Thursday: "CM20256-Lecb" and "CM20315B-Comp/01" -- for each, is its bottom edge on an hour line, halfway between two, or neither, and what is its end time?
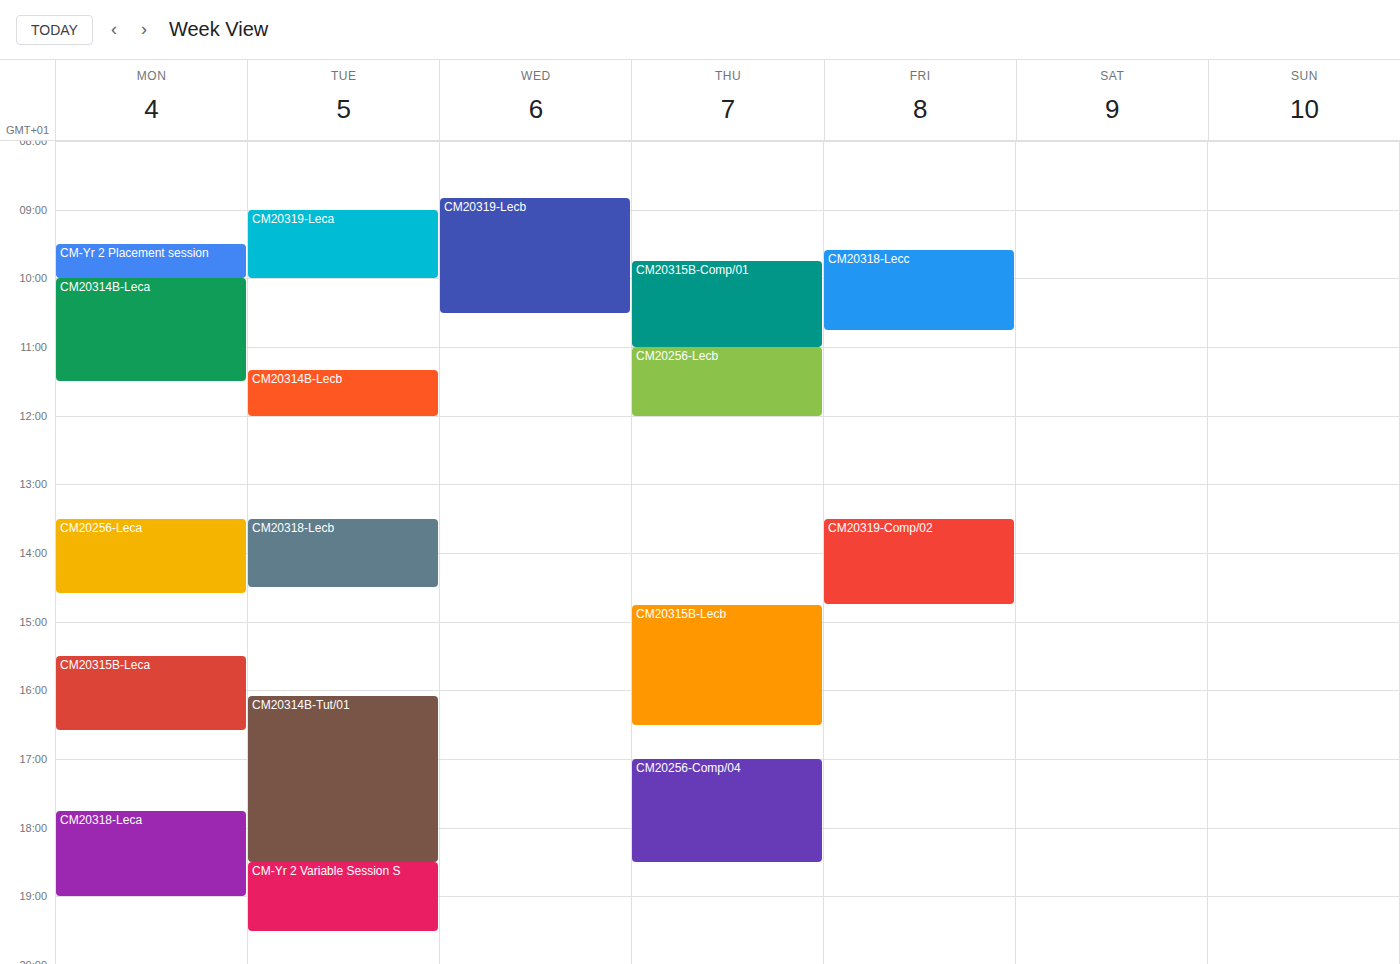
"CM20256-Lecb": 12:00 PM, exactly on the 12 PM line. "CM20315B-Comp/01": 11:00 AM, exactly on the 11 AM line.